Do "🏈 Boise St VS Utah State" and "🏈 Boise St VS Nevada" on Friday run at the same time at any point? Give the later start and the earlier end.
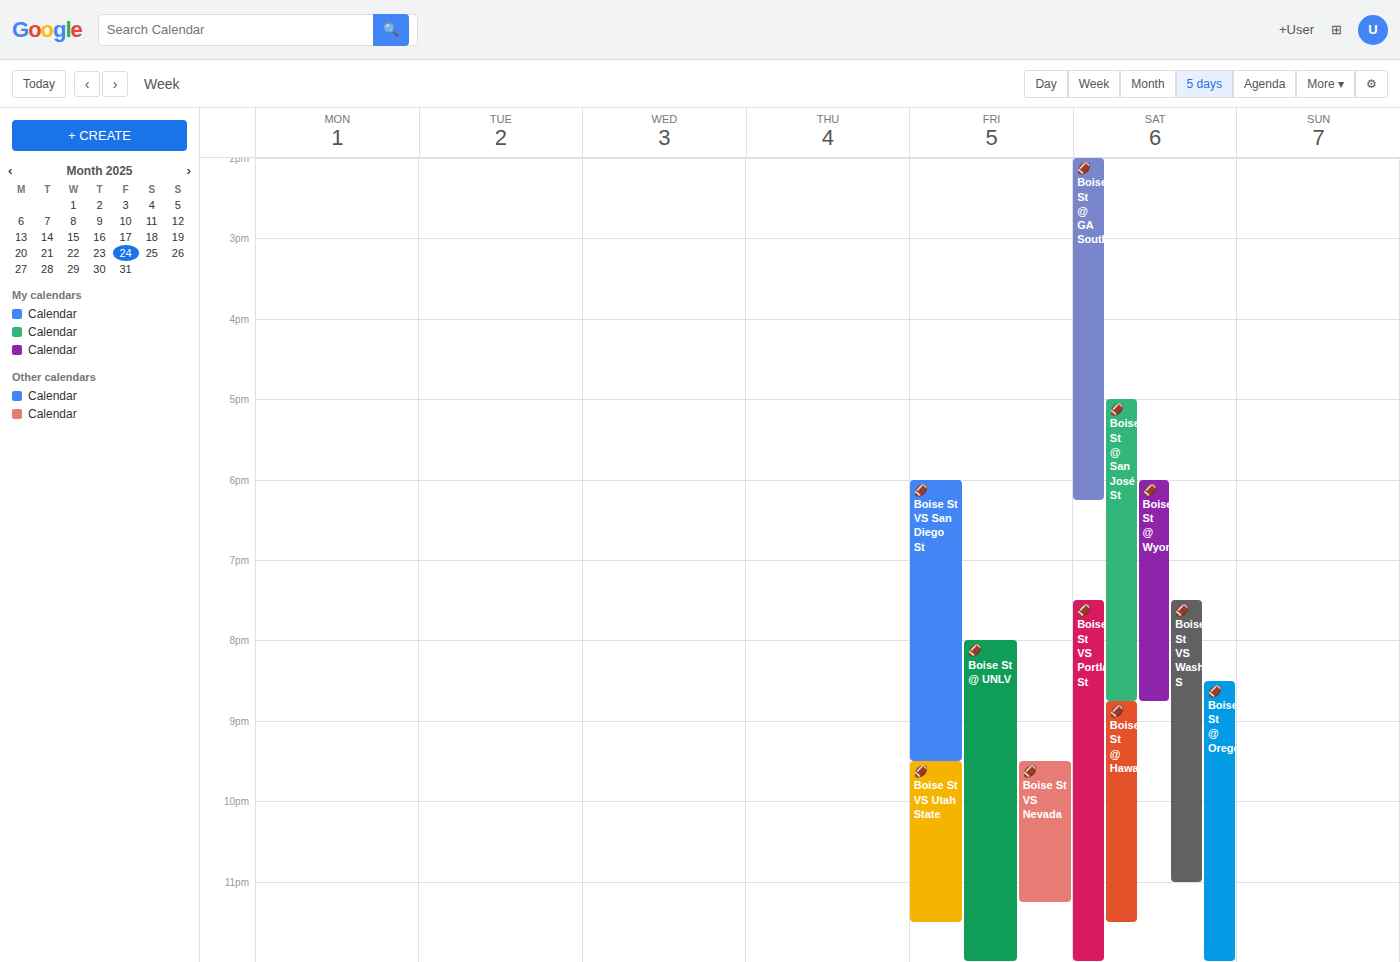
"🏈 Boise St VS Nevada" runs 9:30 PM to 11:15 PM, inside "🏈 Boise St VS Utah State" -- they overlap.